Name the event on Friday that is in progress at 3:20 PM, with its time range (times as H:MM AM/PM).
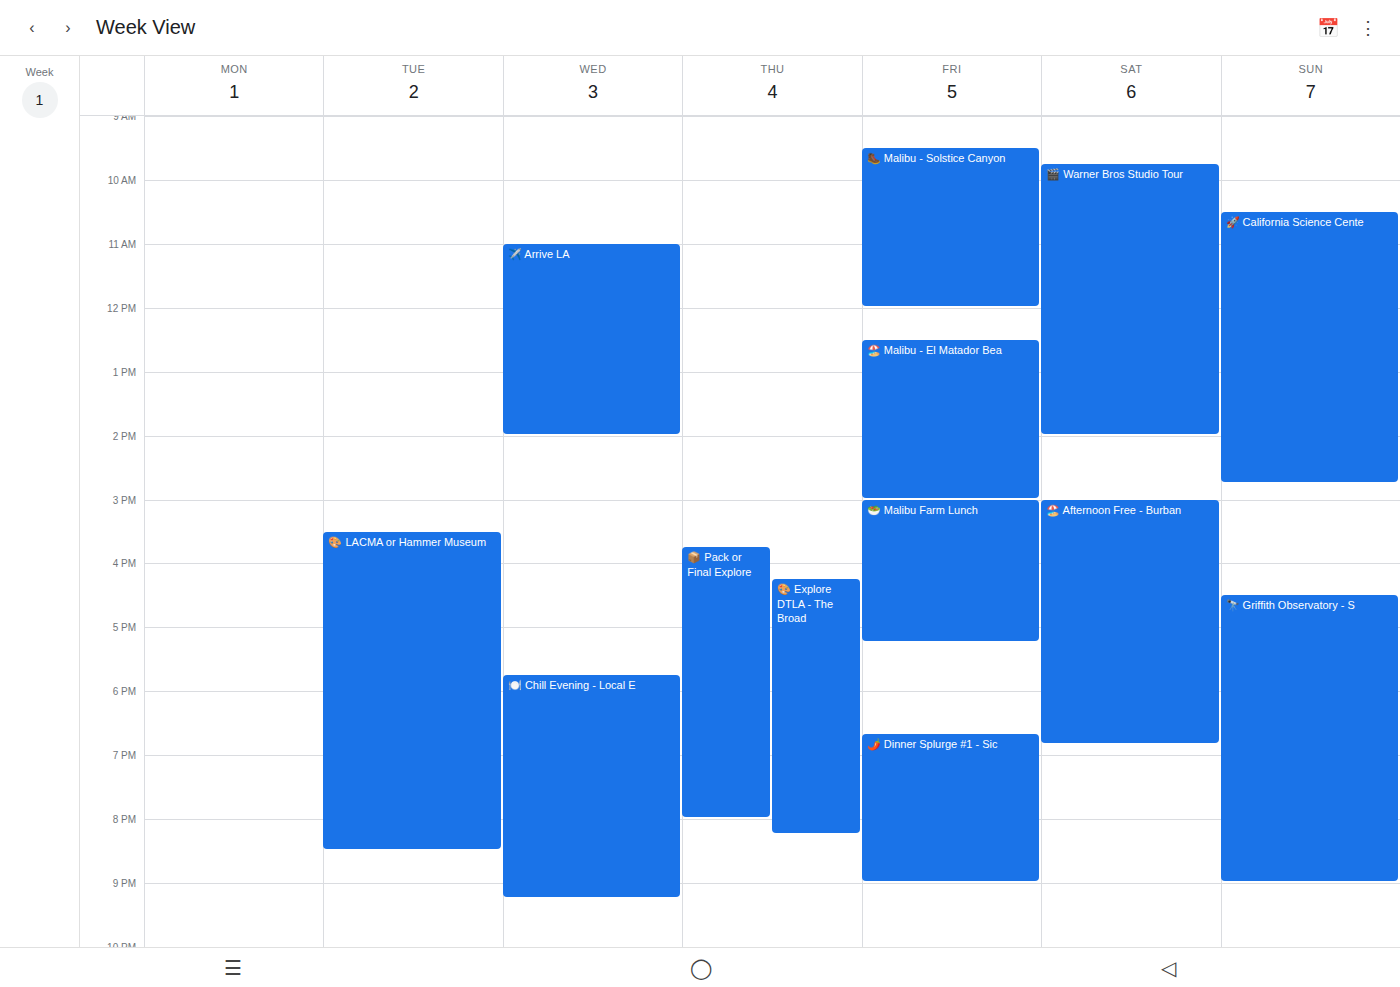
"🥗 Malibu Farm Lunch", 3:00 PM to 5:15 PM